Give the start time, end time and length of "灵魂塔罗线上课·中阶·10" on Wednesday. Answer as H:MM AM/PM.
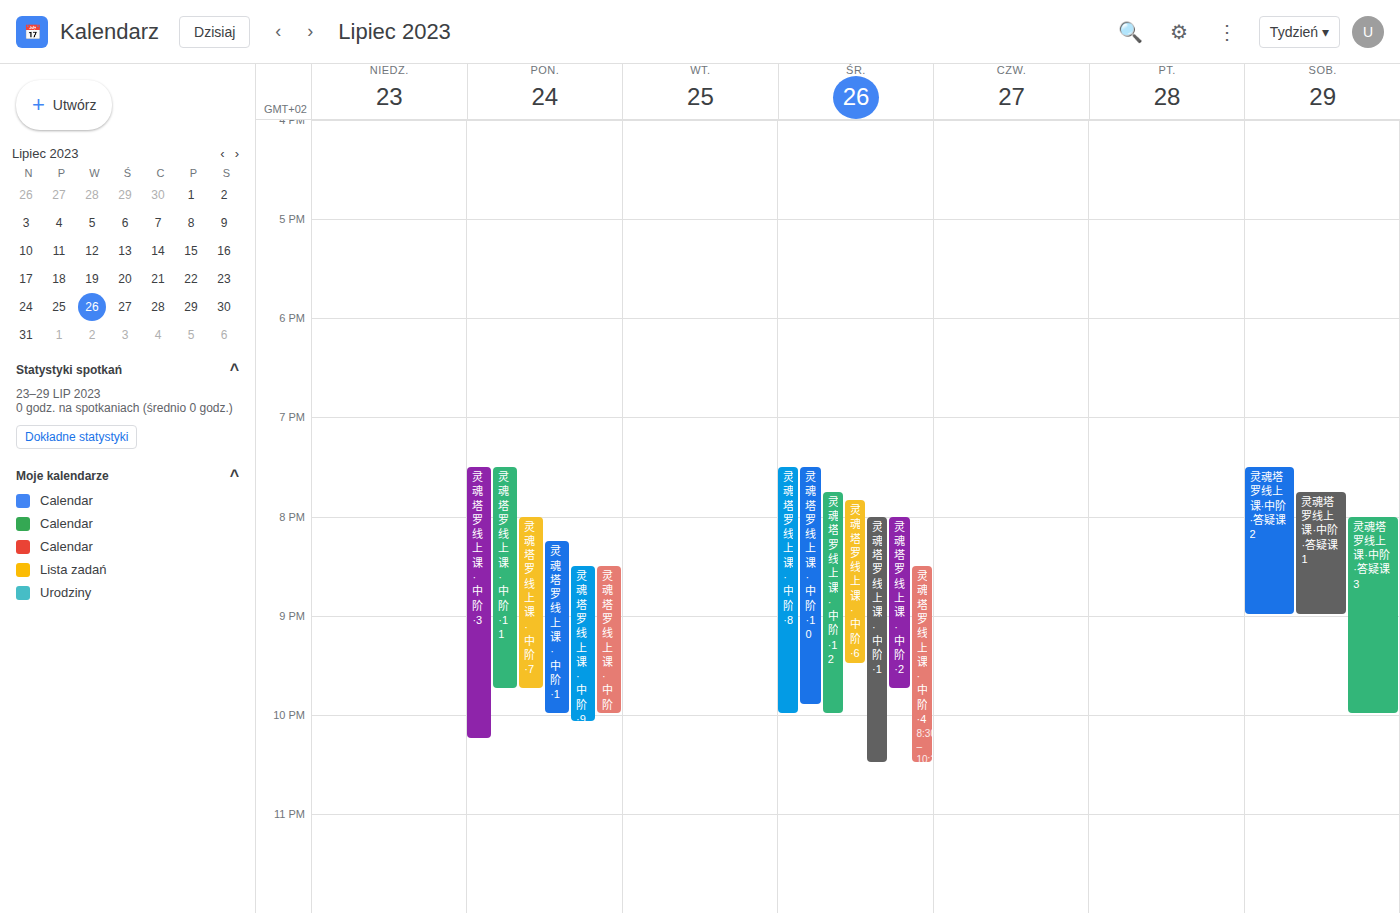
7:30 PM to 9:55 PM, 2 hours 25 minutes